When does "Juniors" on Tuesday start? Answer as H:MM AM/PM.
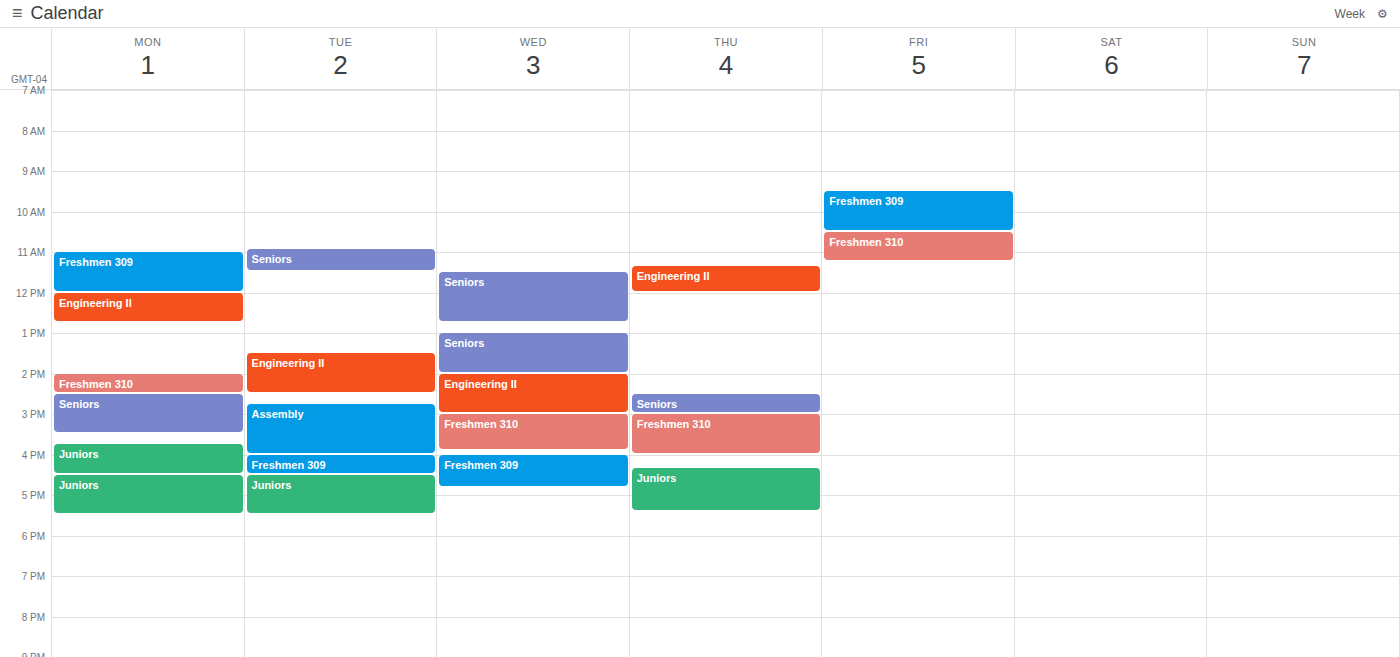
4:30 PM